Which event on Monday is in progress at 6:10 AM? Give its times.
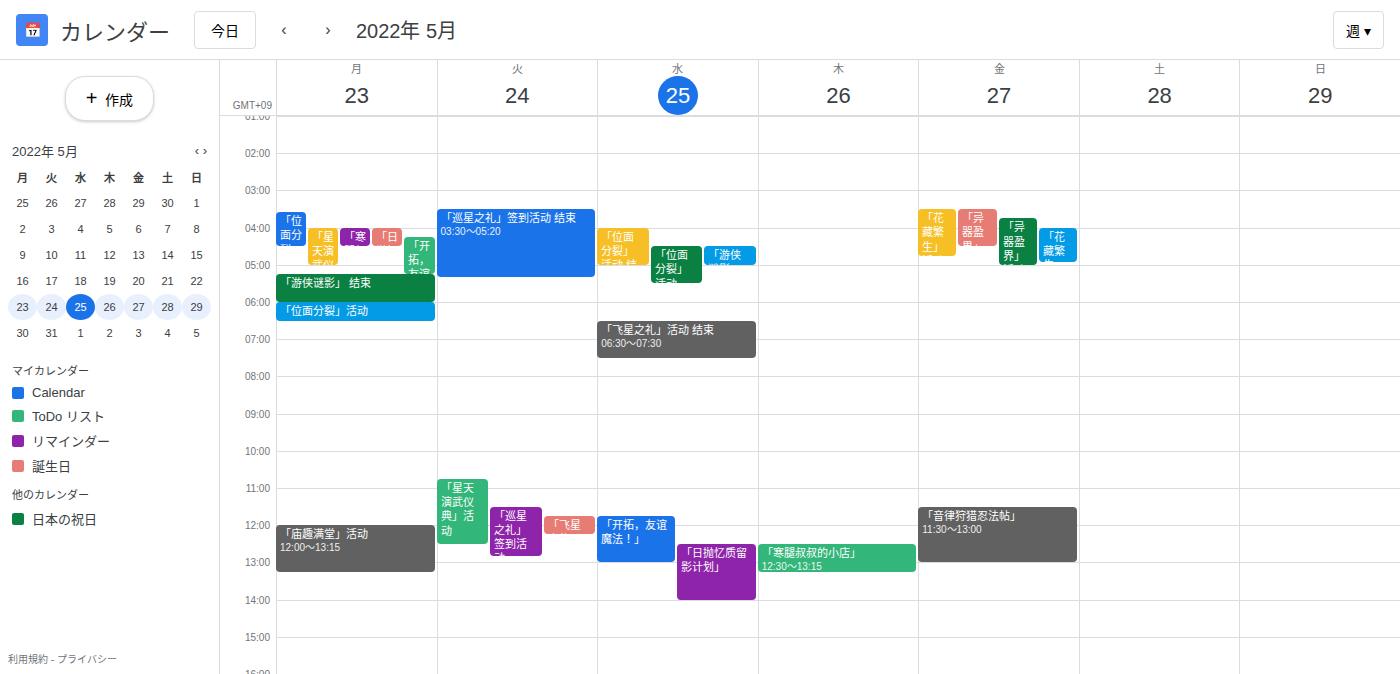
"「位面分裂」活动", 6:00 AM to 6:30 AM